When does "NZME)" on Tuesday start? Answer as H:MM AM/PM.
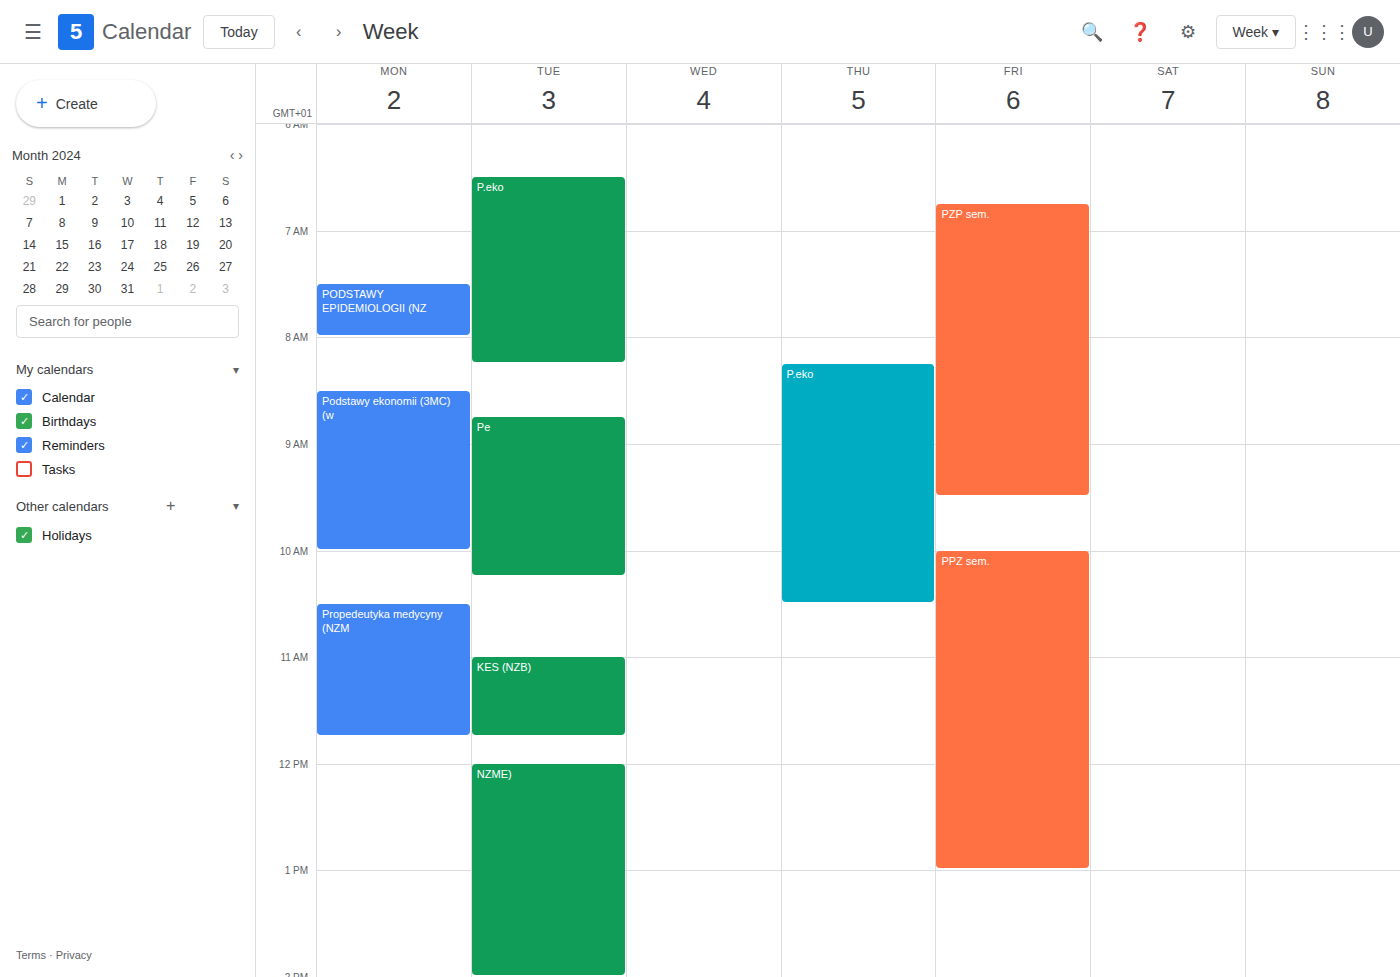
12:00 PM